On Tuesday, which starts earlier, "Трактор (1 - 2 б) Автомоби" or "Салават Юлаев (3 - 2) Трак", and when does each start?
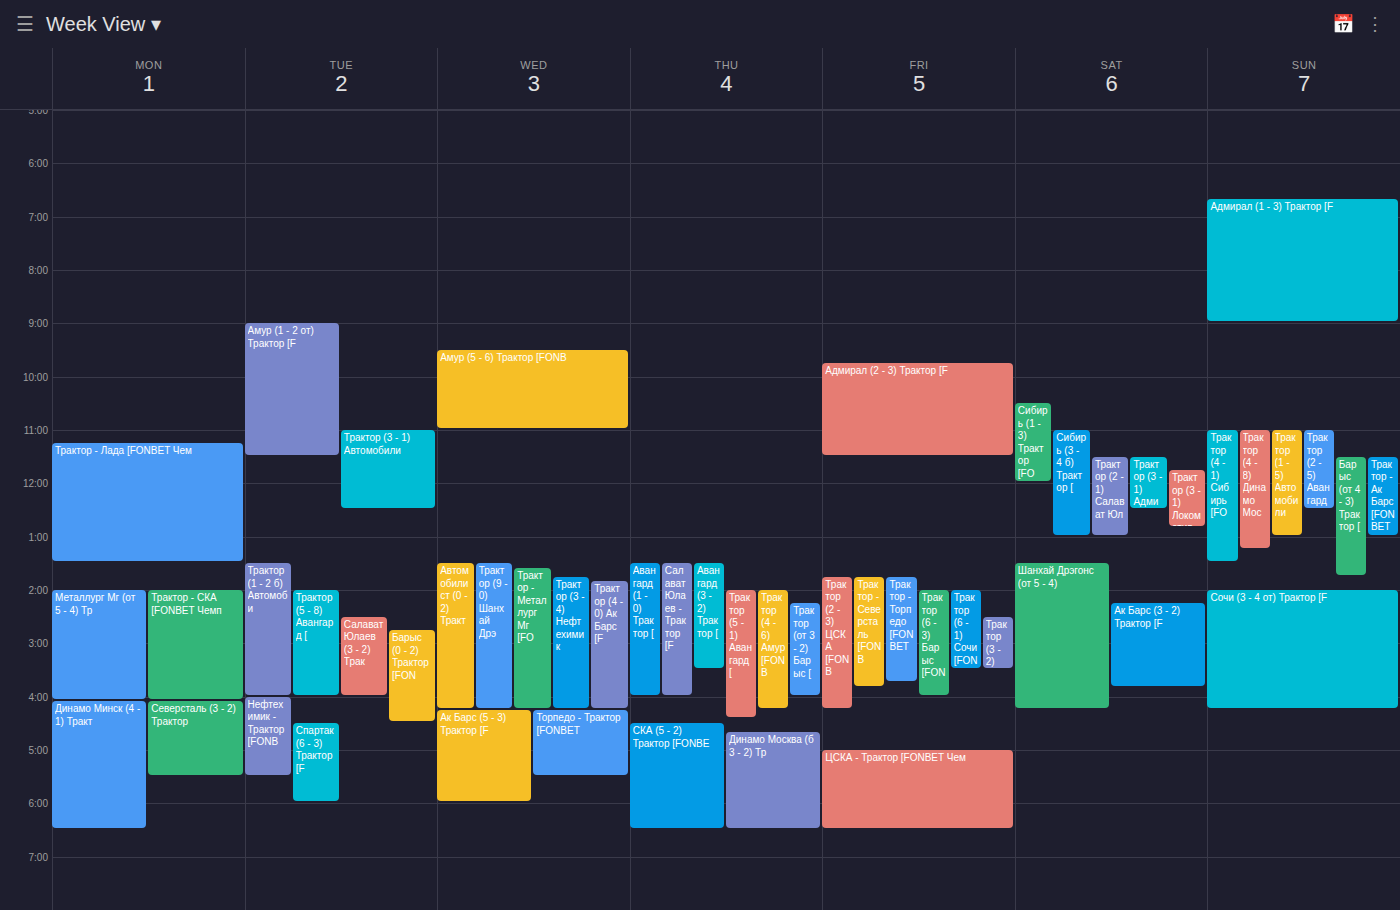
"Трактор (1 - 2 б) Автомоби" 1:30 PM; "Салават Юлаев (3 - 2) Трак" 2:30 PM.